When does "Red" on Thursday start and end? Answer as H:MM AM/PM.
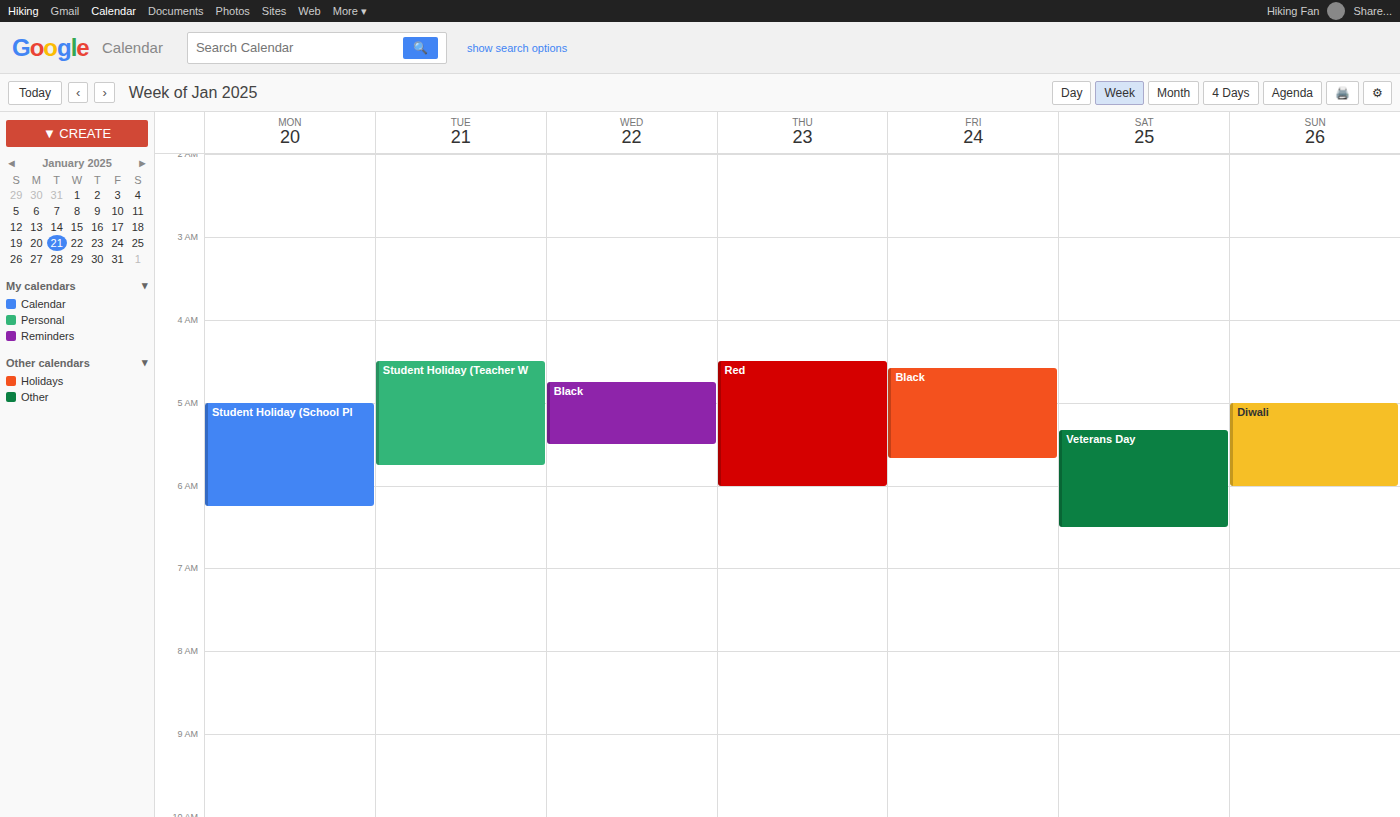
4:30 AM to 6:00 AM